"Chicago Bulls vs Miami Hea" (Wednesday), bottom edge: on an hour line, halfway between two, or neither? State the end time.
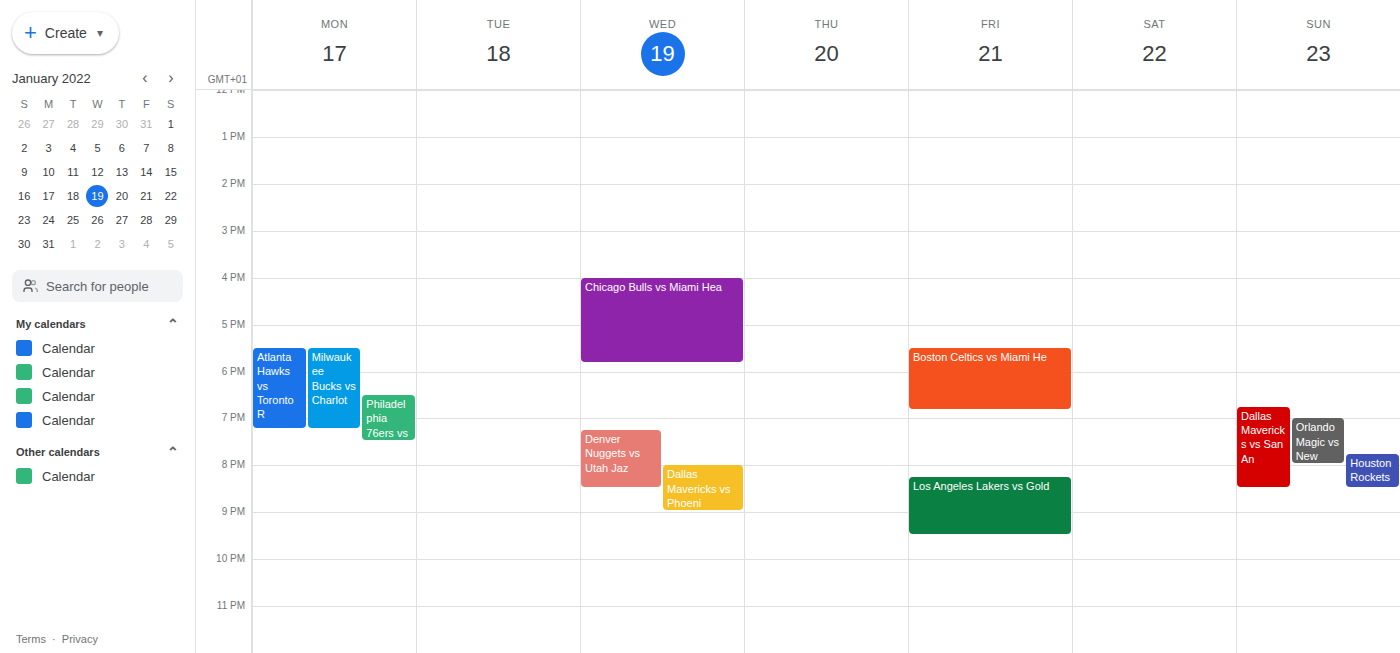
5:50 PM -- neither: 50 minutes below the 5 PM line and 10 minutes above the 6 PM line.